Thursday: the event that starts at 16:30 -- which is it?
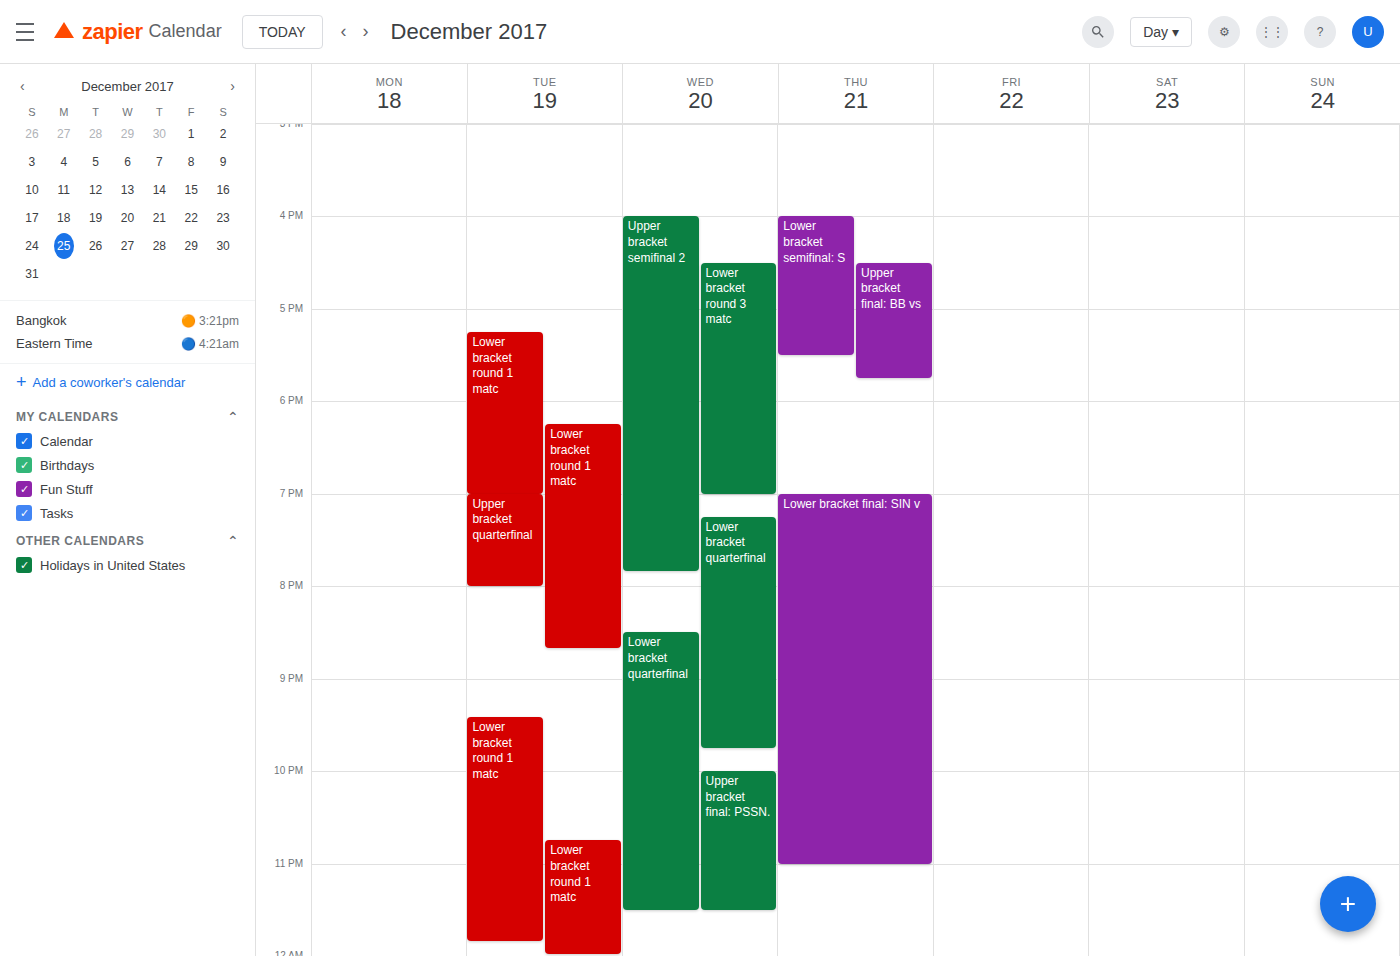
"Upper bracket final: BB vs"